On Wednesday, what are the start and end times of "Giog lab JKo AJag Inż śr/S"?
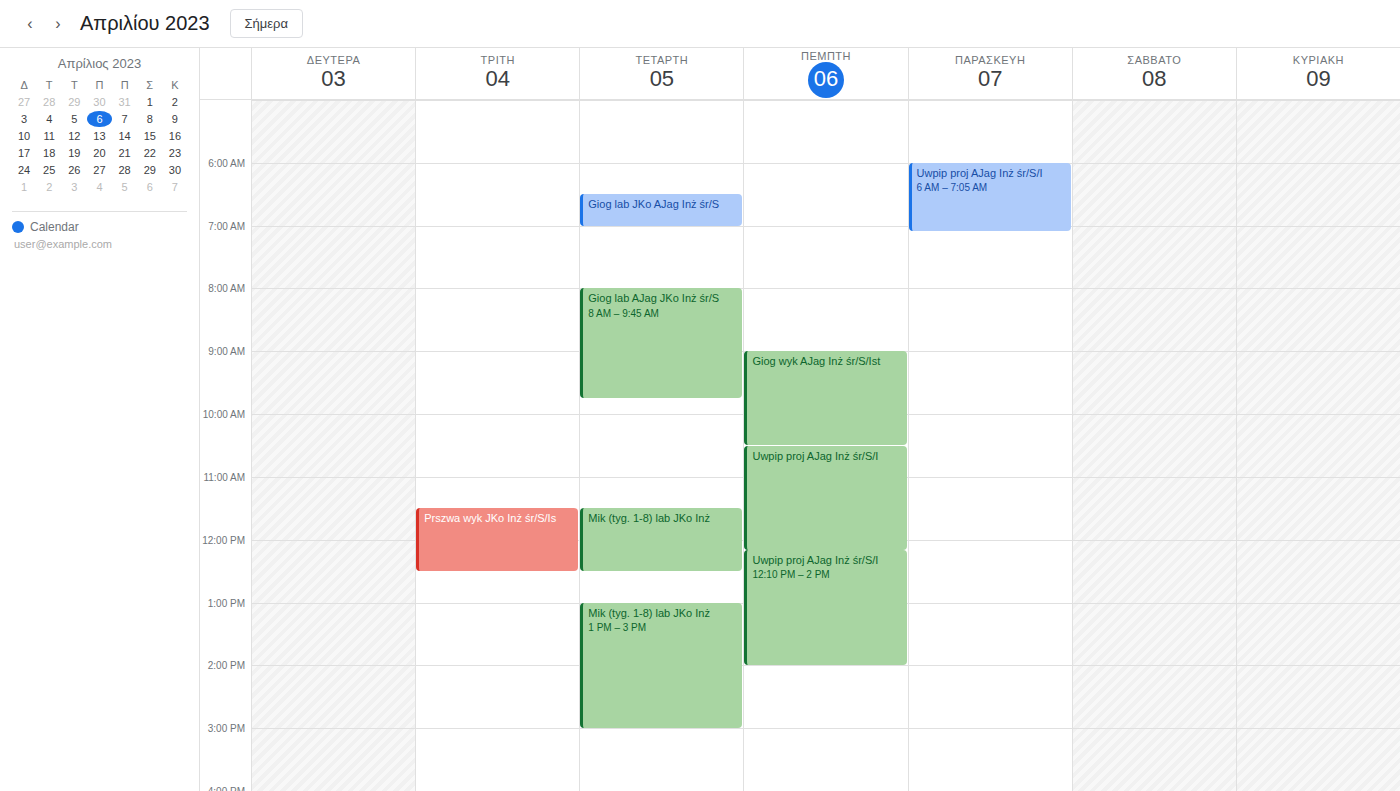
6:30 AM to 7:00 AM